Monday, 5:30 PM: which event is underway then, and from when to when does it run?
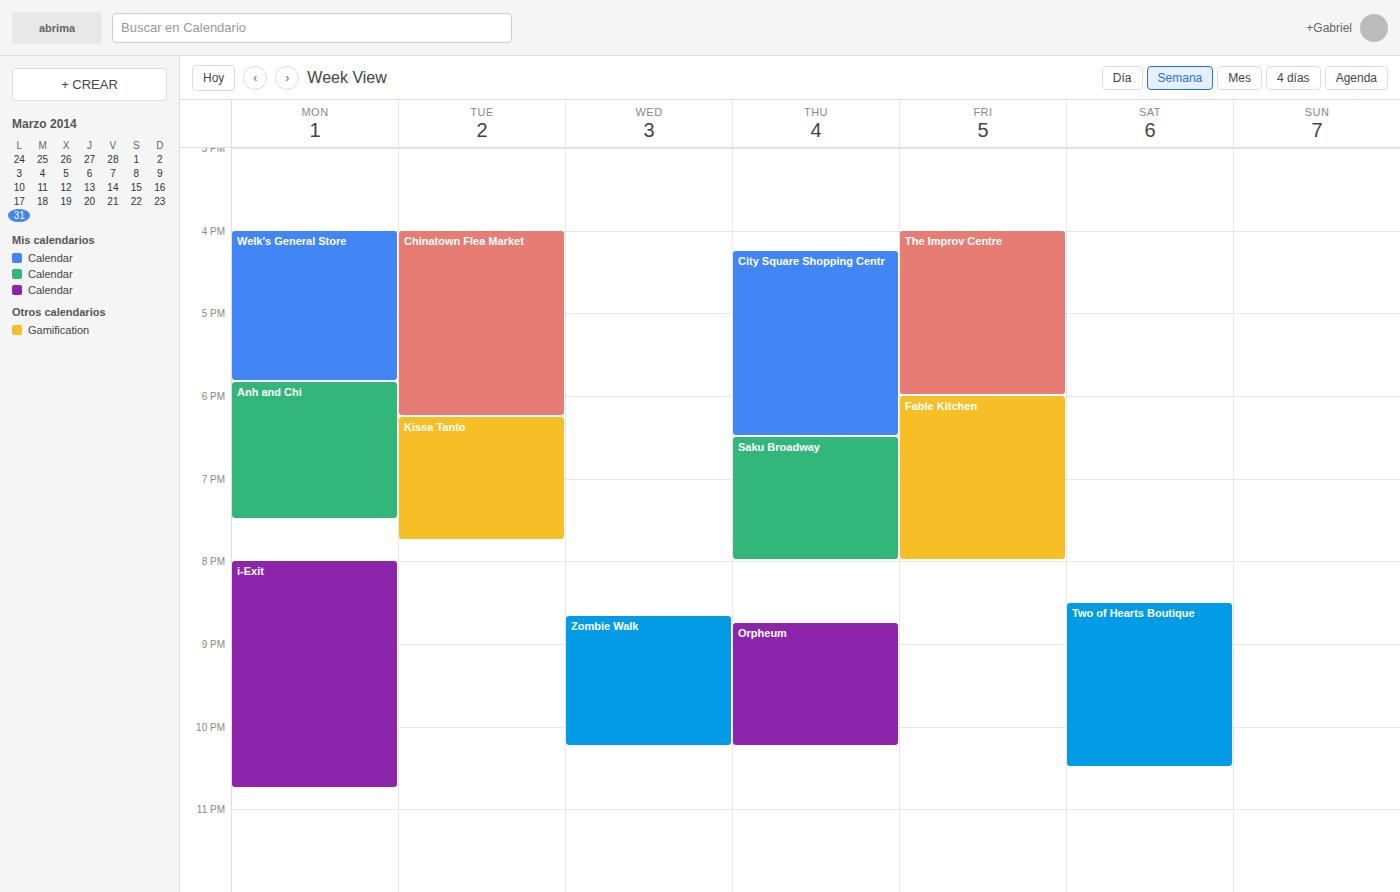
"Welk's General Store", 4:00 PM to 5:50 PM